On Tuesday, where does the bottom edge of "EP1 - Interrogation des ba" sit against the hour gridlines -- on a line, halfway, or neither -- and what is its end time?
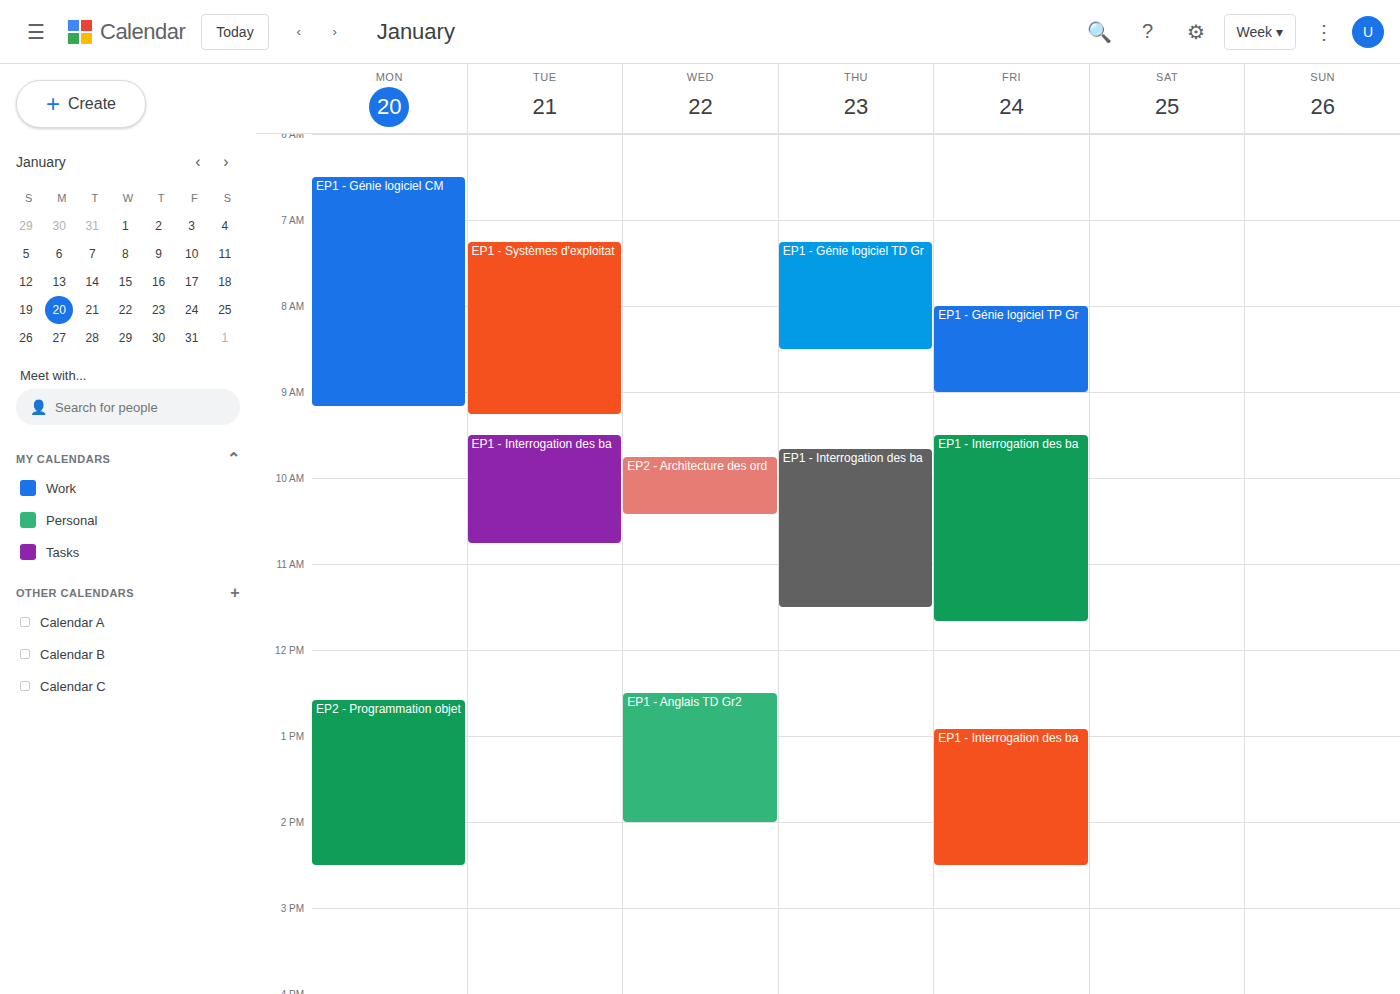
10:45 AM -- neither: three quarters of the way from the 10 AM line to the 11 AM line.